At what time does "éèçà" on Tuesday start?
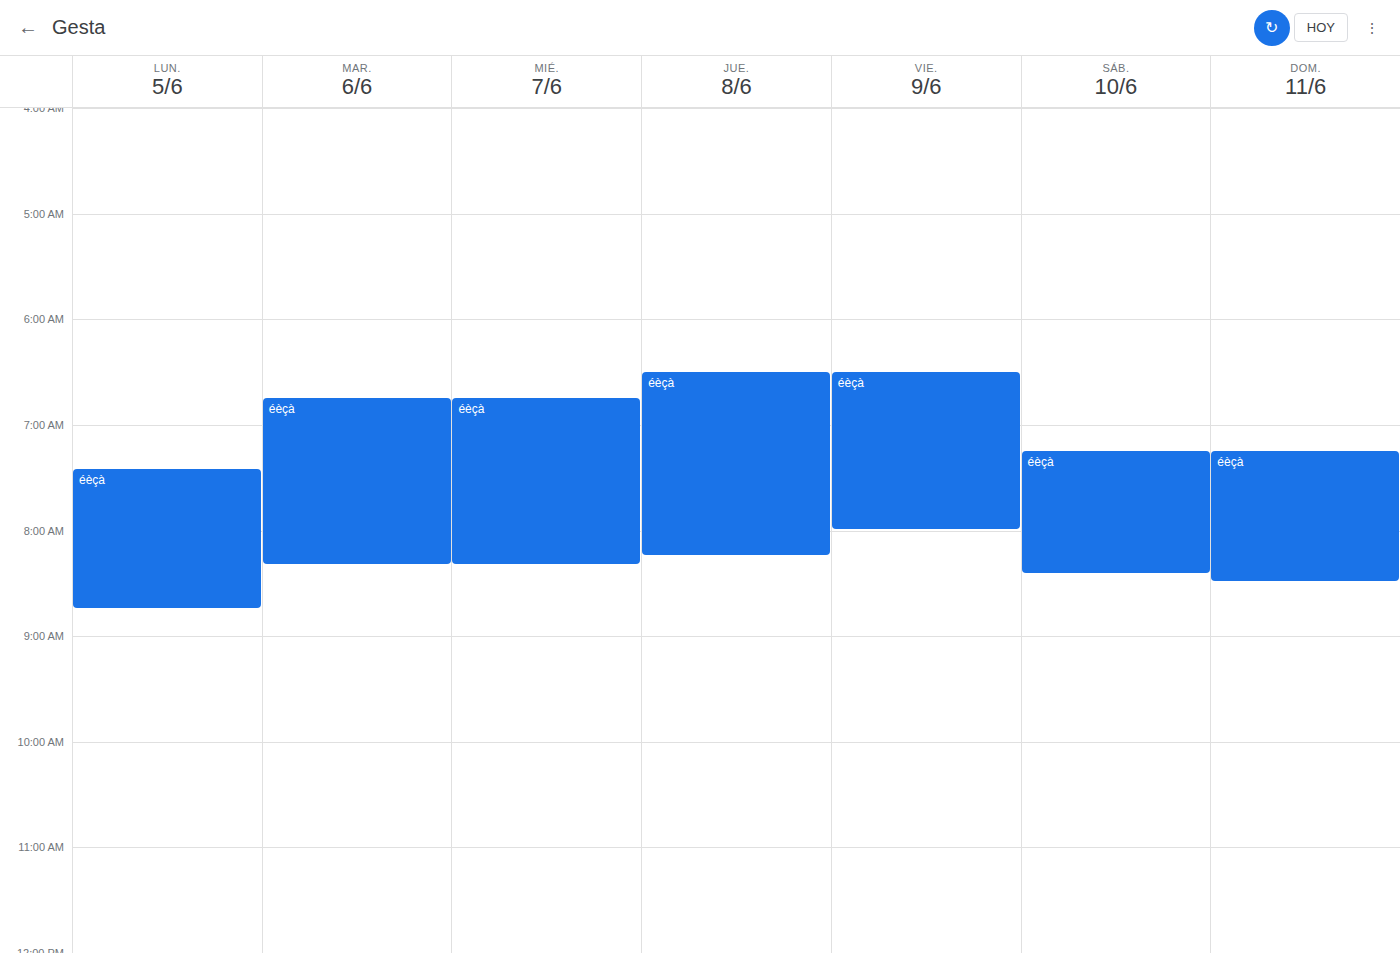
6:45 AM